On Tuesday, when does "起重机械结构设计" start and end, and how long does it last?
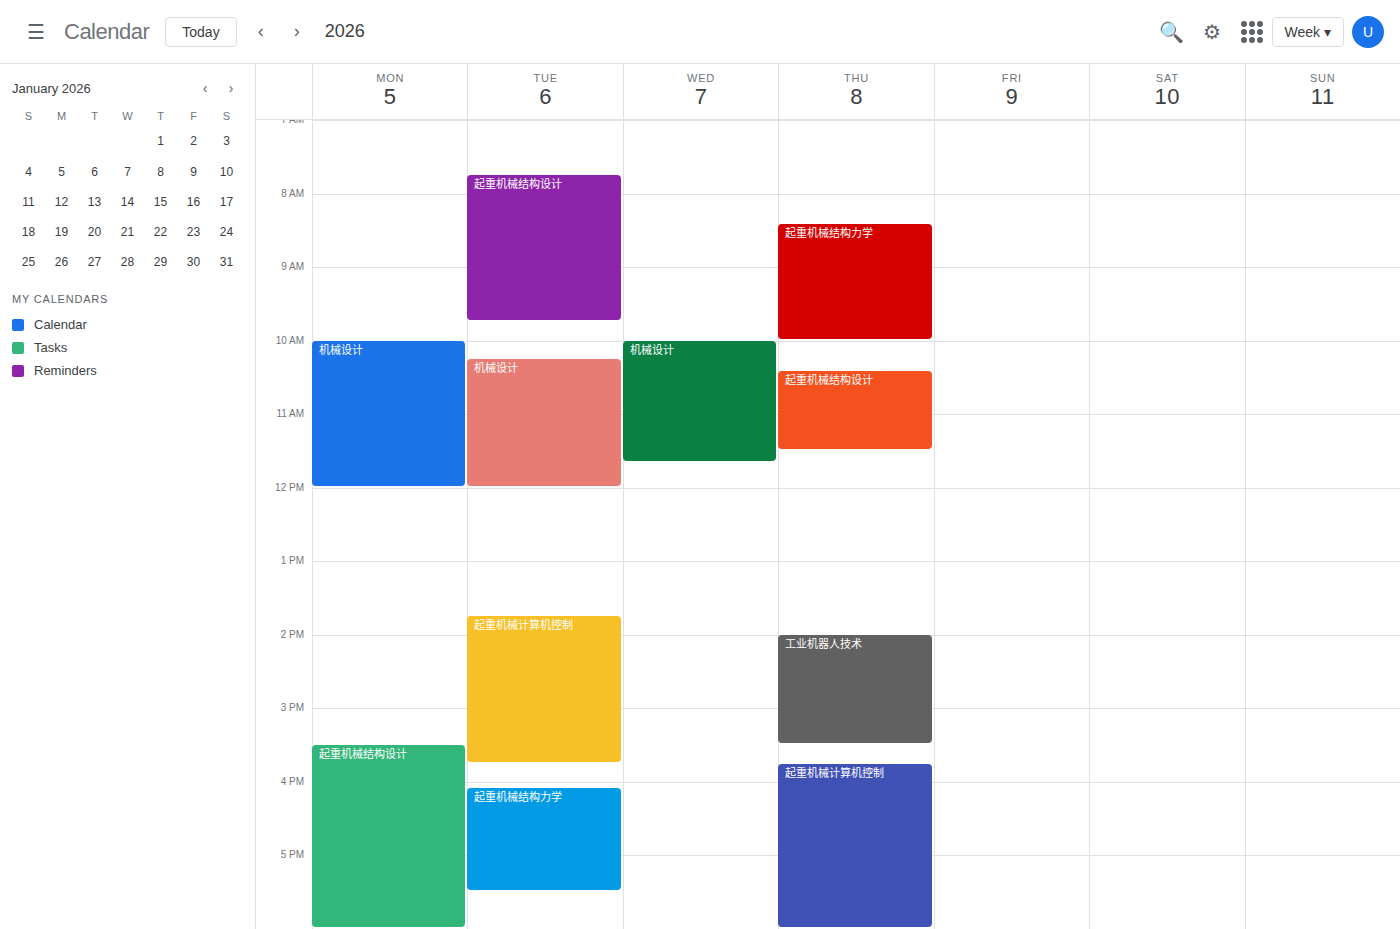
7:45 AM to 9:45 AM, 2 hours